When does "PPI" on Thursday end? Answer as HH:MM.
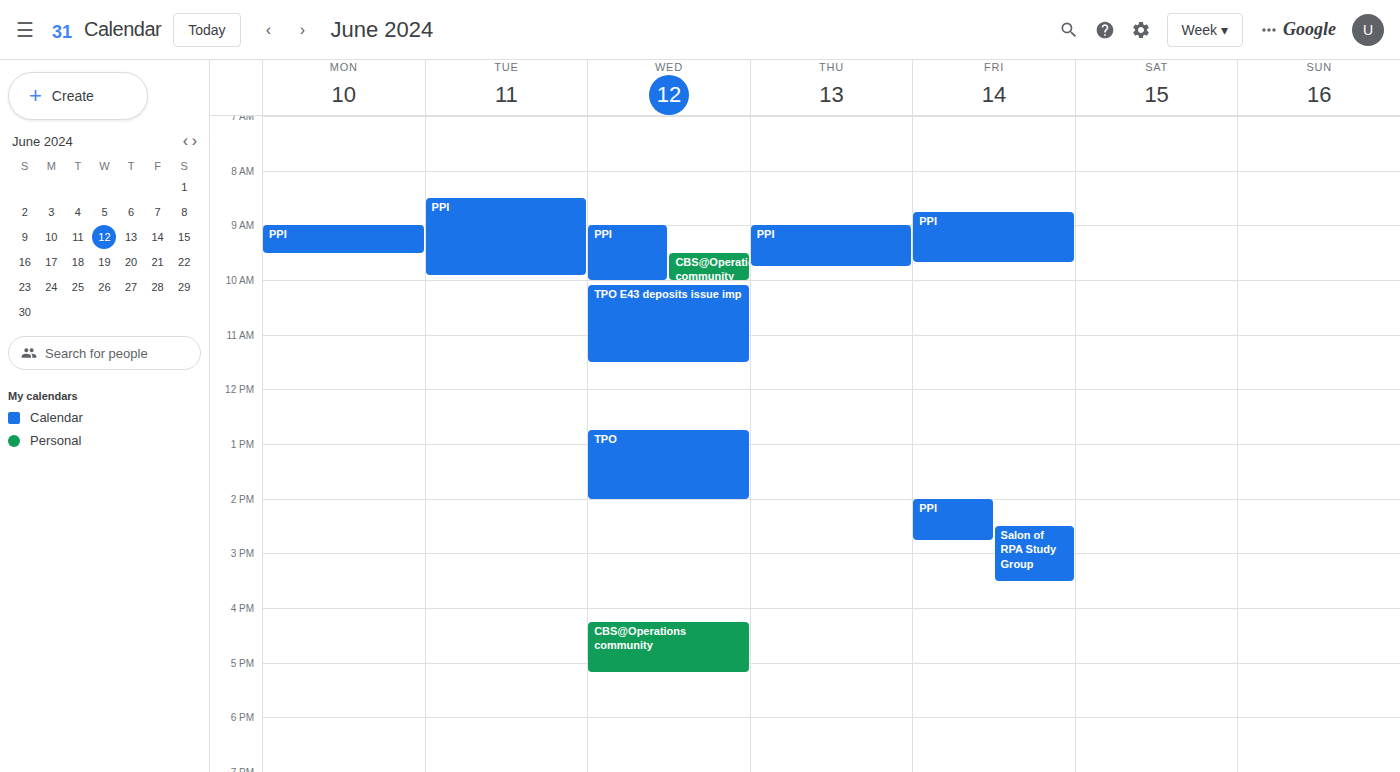
09:45